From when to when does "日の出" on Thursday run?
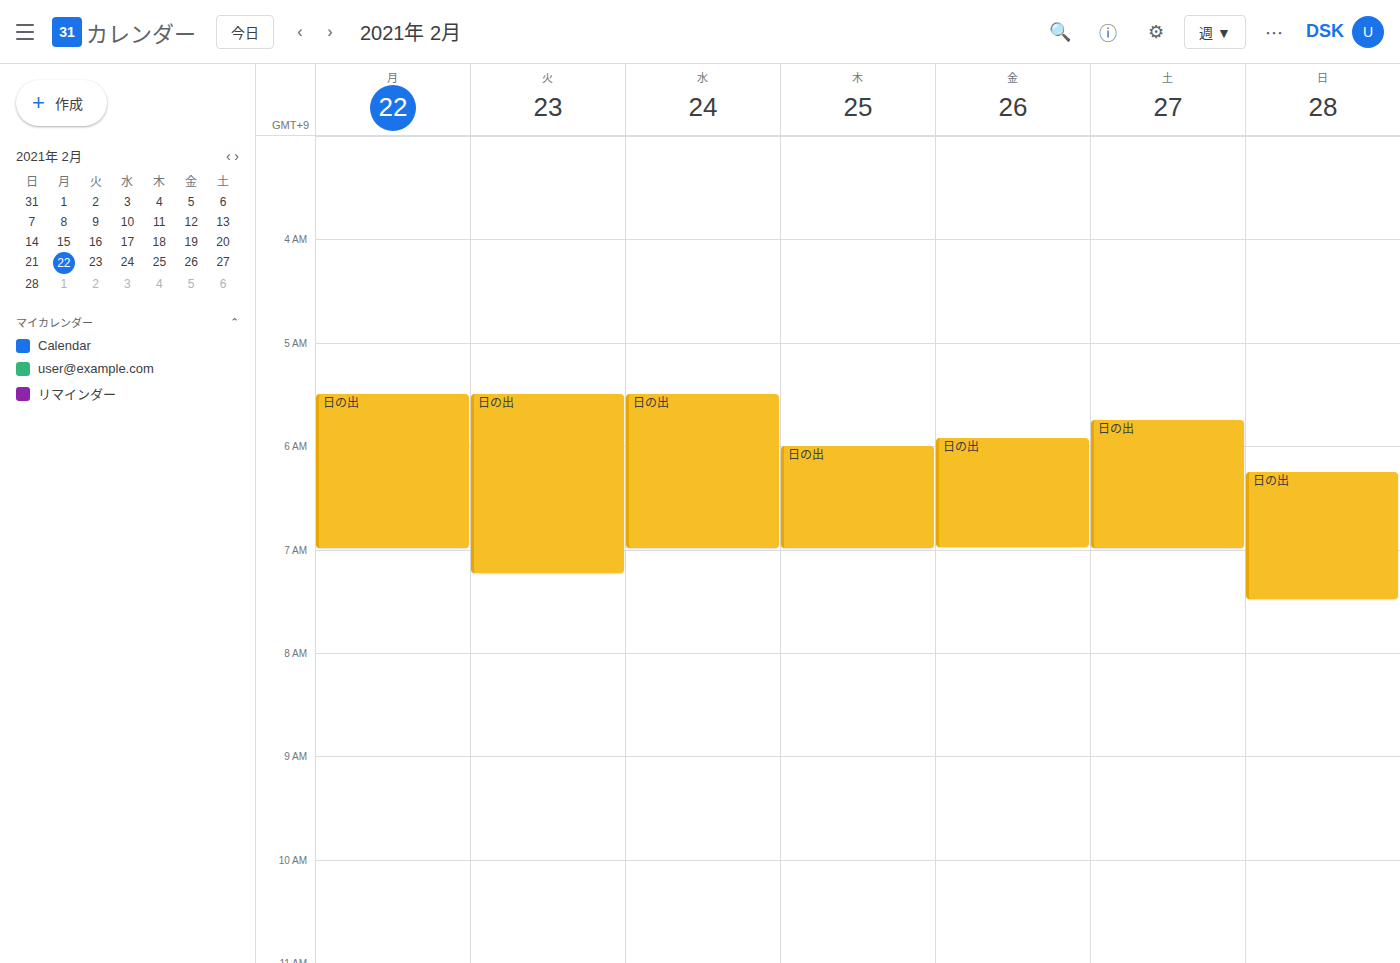
6:00 AM to 7:00 AM